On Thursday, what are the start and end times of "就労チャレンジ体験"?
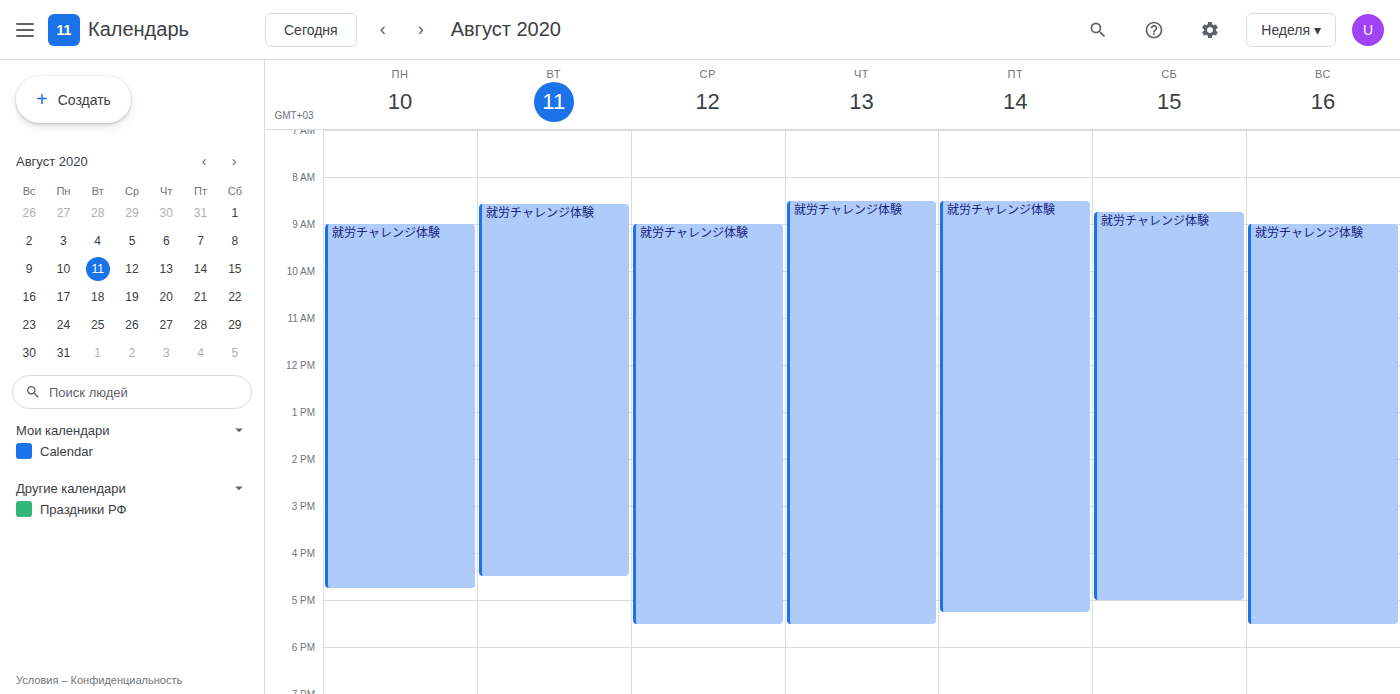
8:30 AM to 5:30 PM